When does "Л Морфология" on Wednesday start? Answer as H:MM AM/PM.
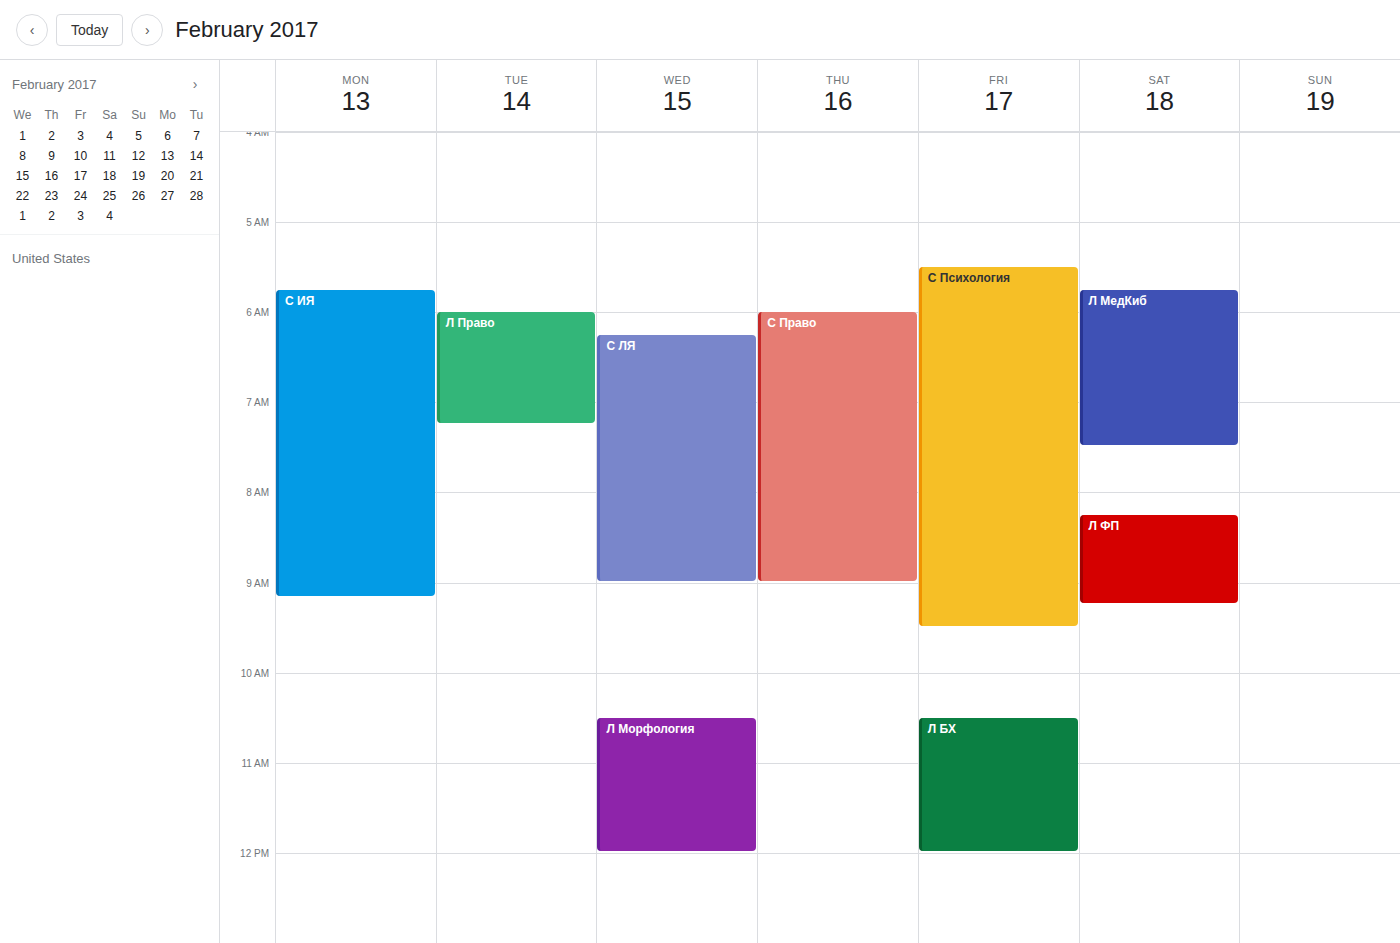
10:30 AM